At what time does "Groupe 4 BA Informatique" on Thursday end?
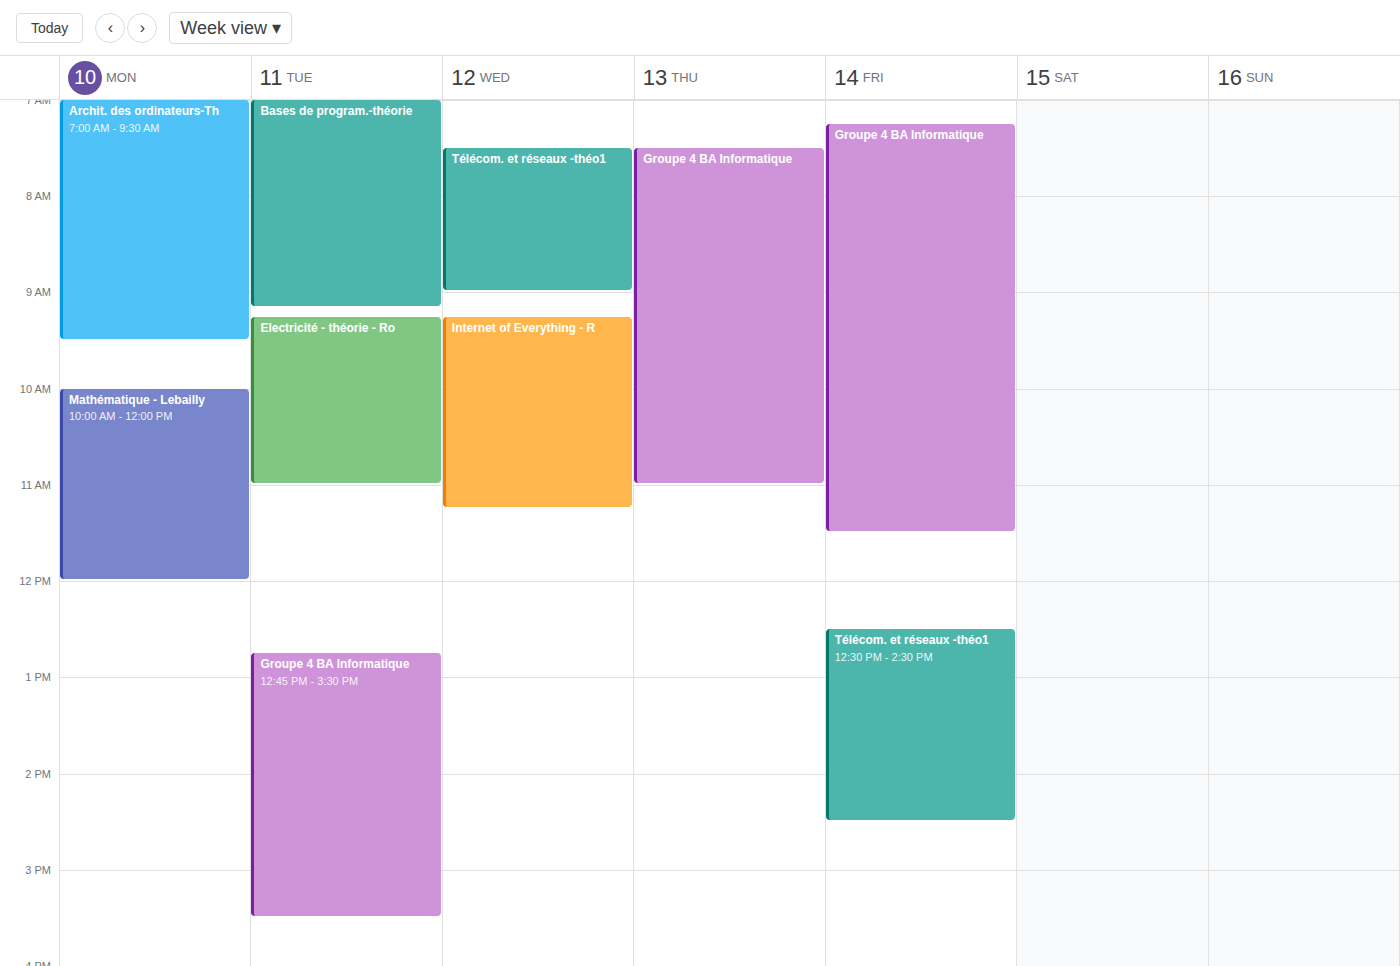
11:00 AM